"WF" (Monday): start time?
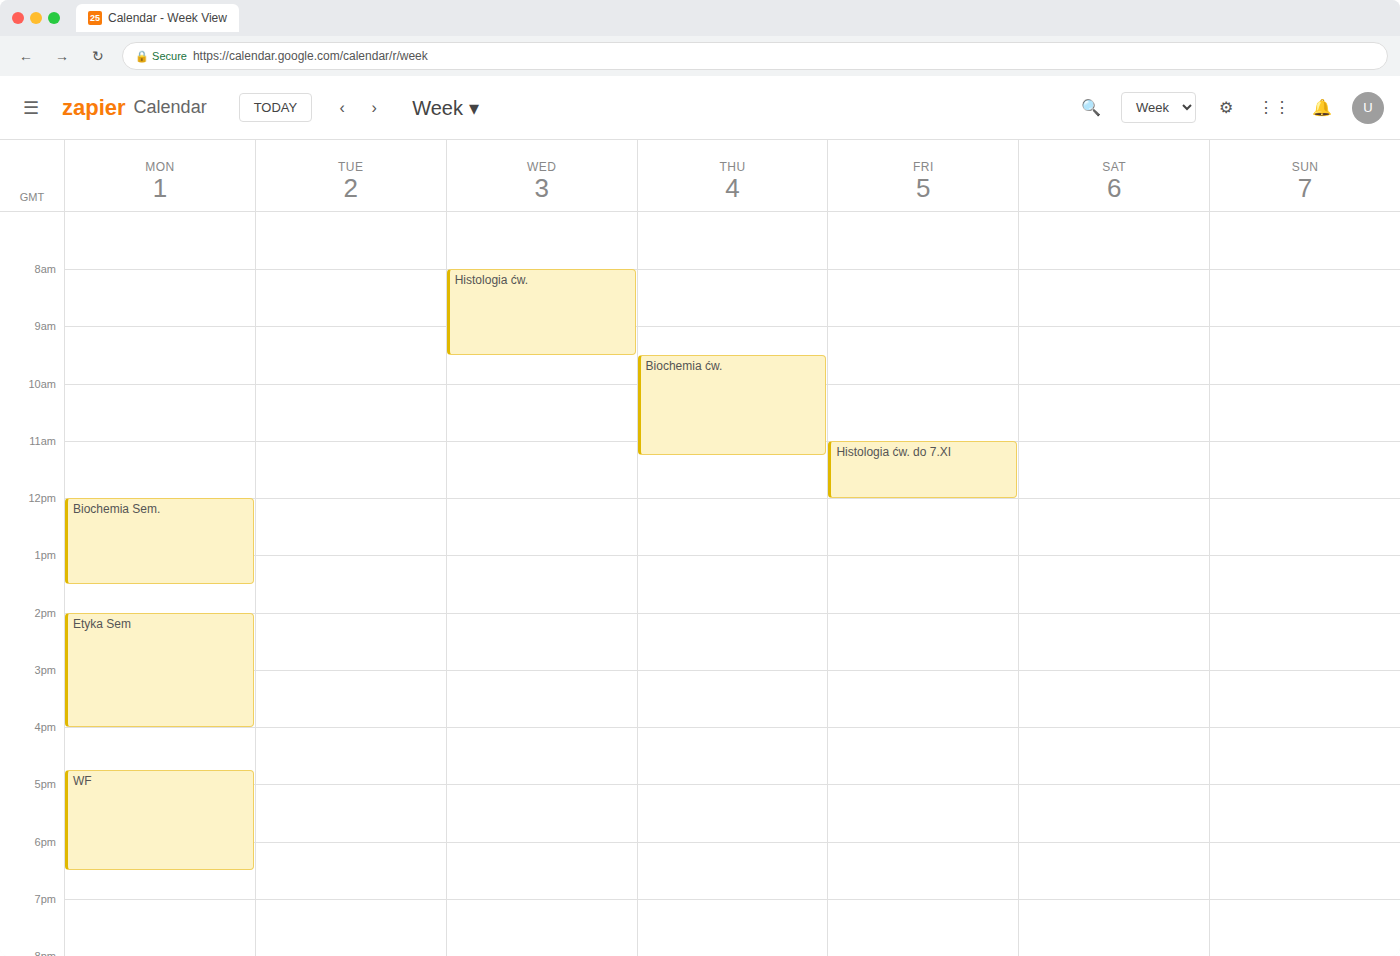
4:45 PM